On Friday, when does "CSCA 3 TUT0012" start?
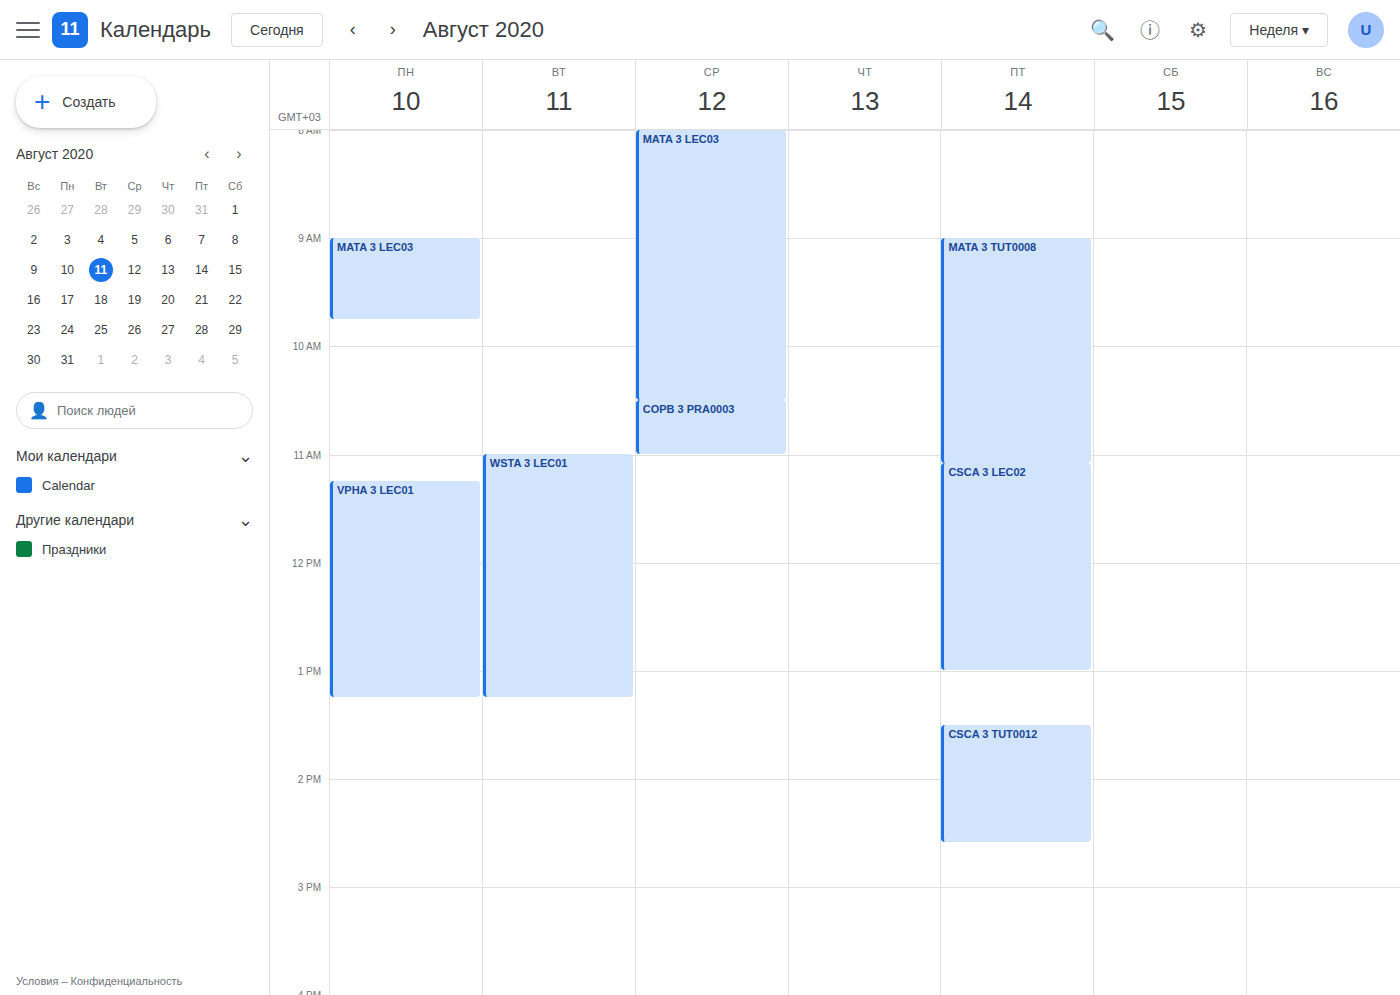
1:30 PM